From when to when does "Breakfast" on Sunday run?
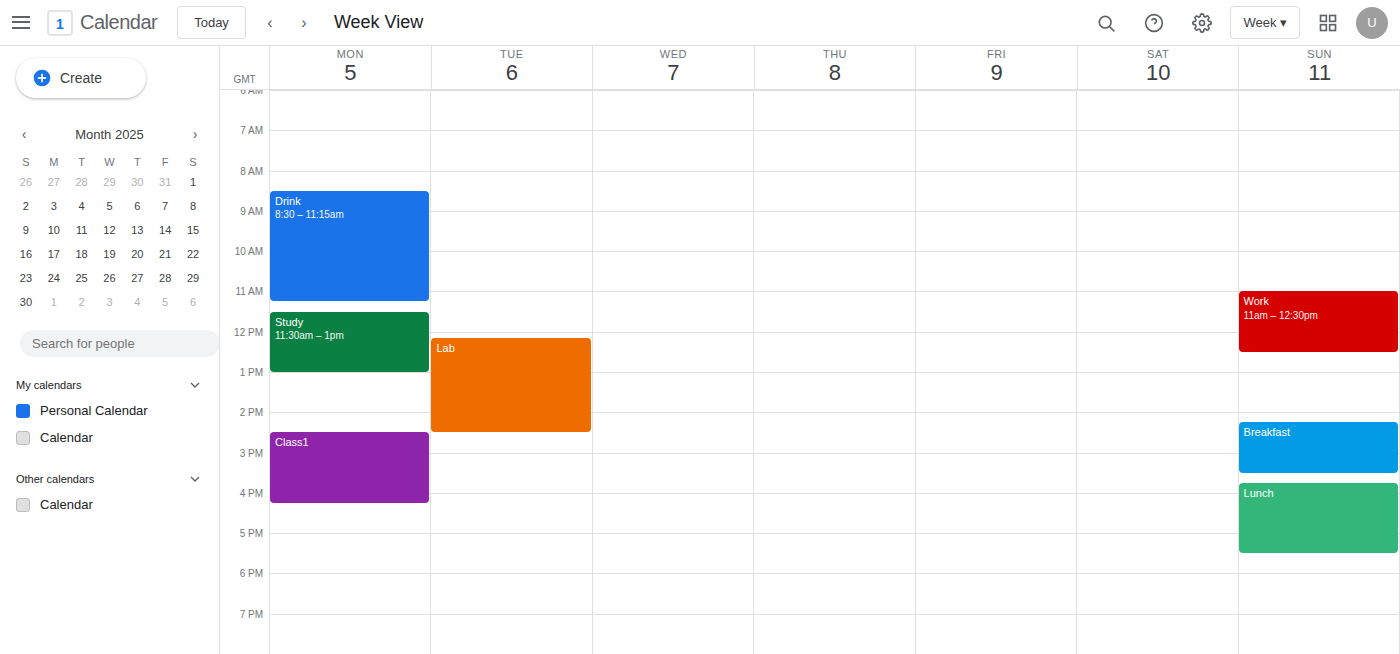
2:15 PM to 3:30 PM